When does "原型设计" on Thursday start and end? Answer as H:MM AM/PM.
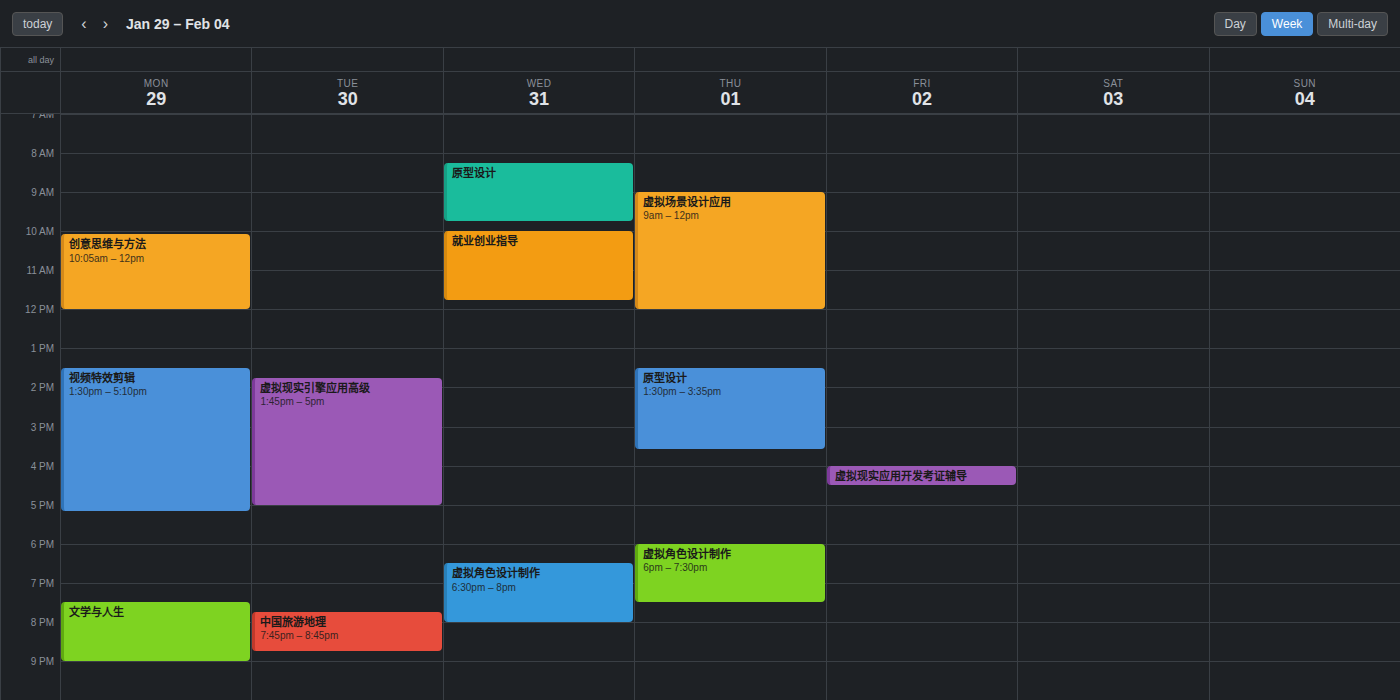
1:30 PM to 3:35 PM